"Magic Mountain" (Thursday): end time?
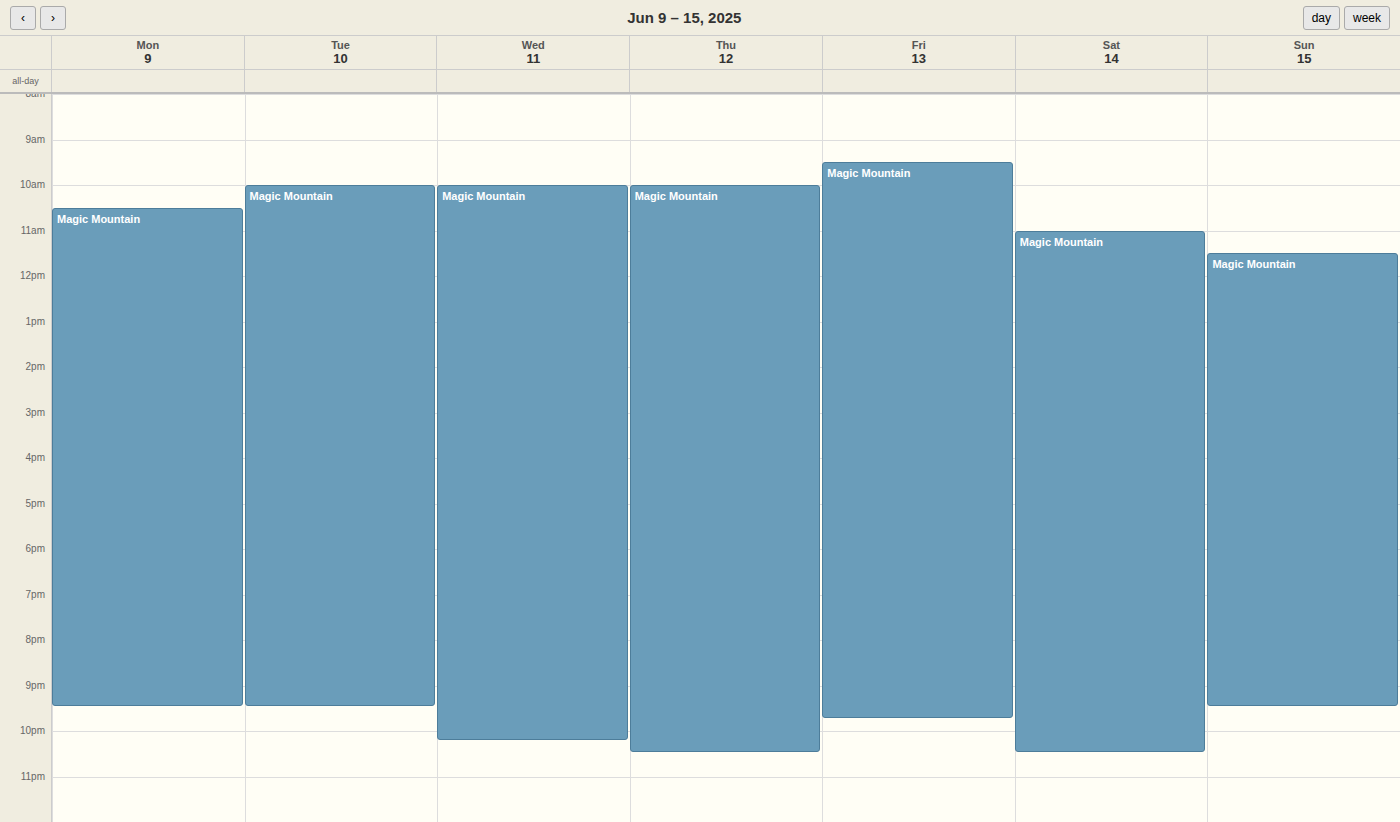
10:30 PM